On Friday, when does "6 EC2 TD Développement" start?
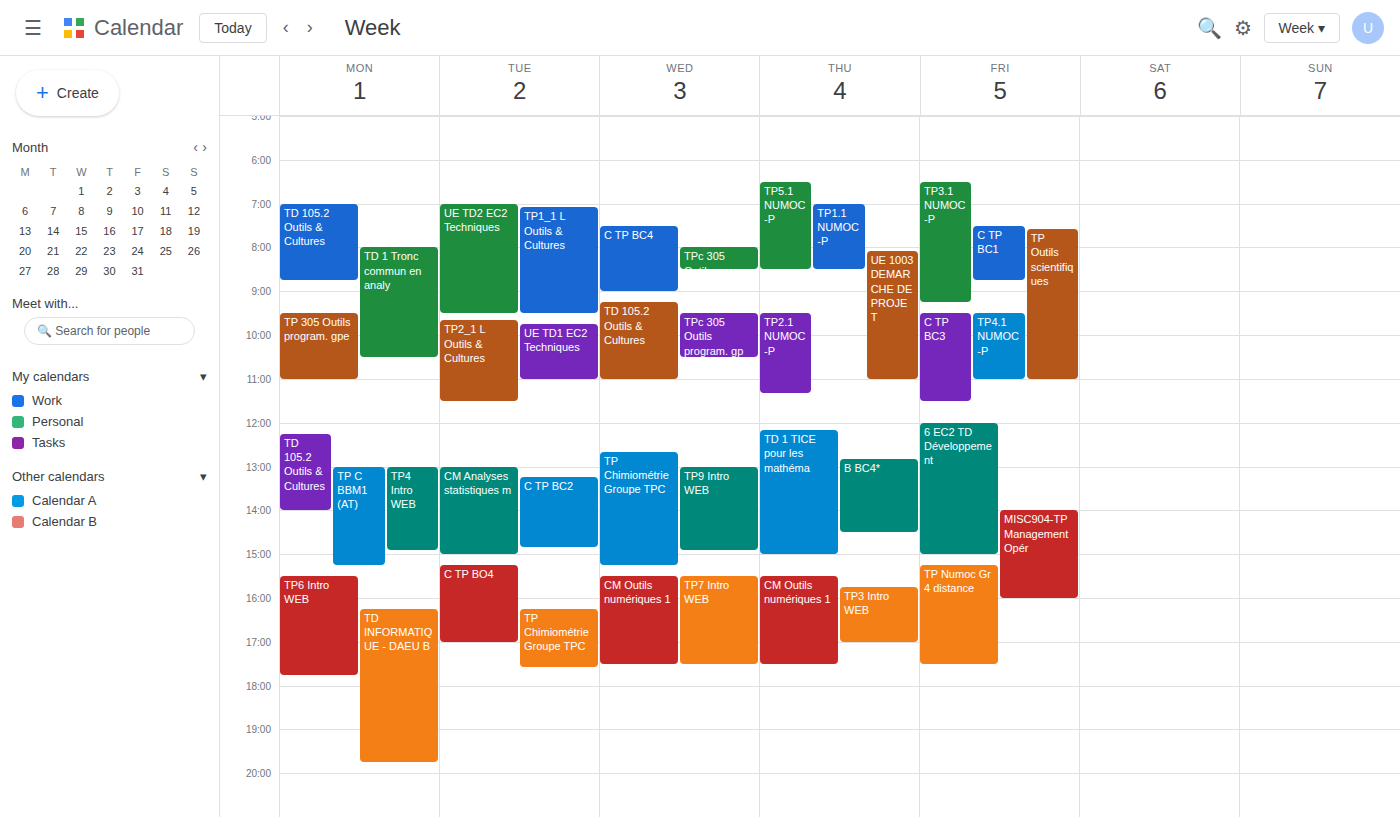
12:00 PM